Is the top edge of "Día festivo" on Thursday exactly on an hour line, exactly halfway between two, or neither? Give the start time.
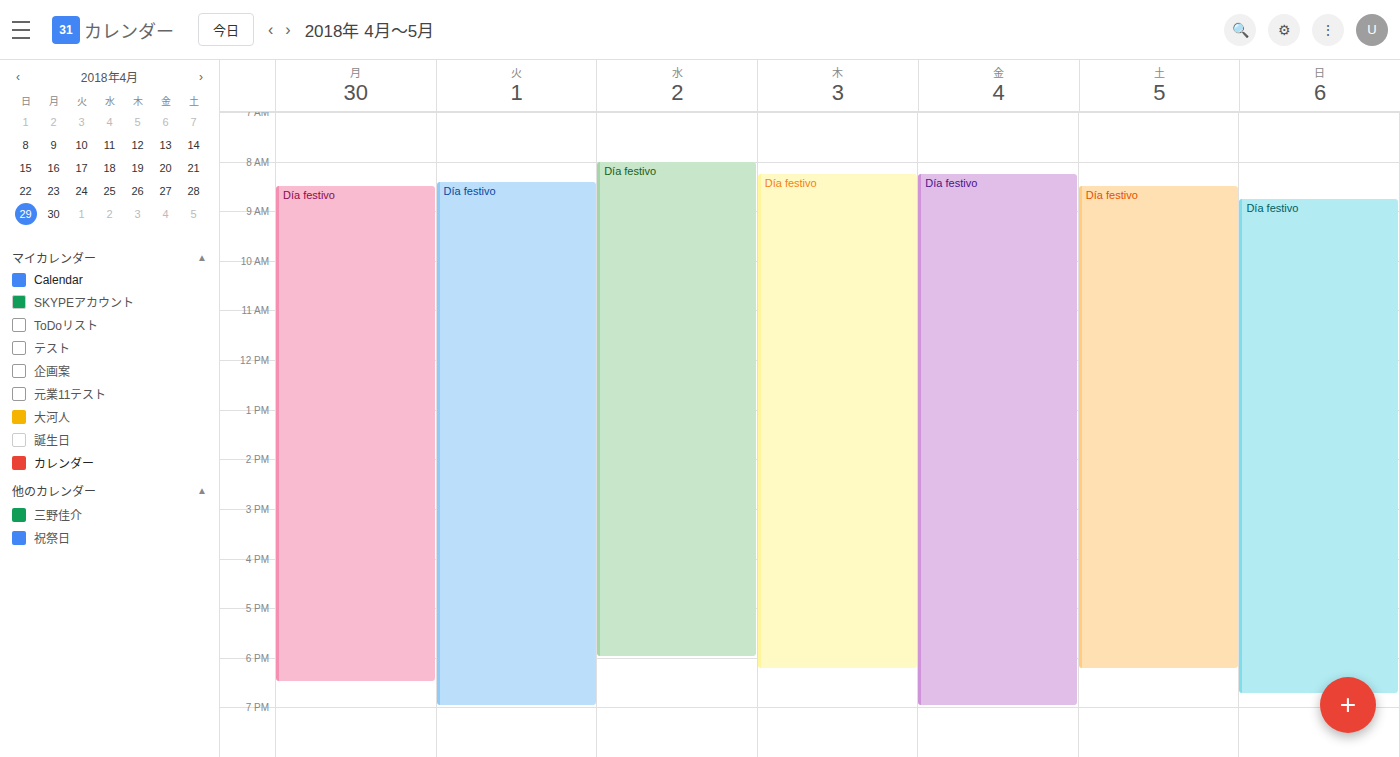
8:15 AM -- neither: a quarter of the way from the 8 AM line to the 9 AM line.